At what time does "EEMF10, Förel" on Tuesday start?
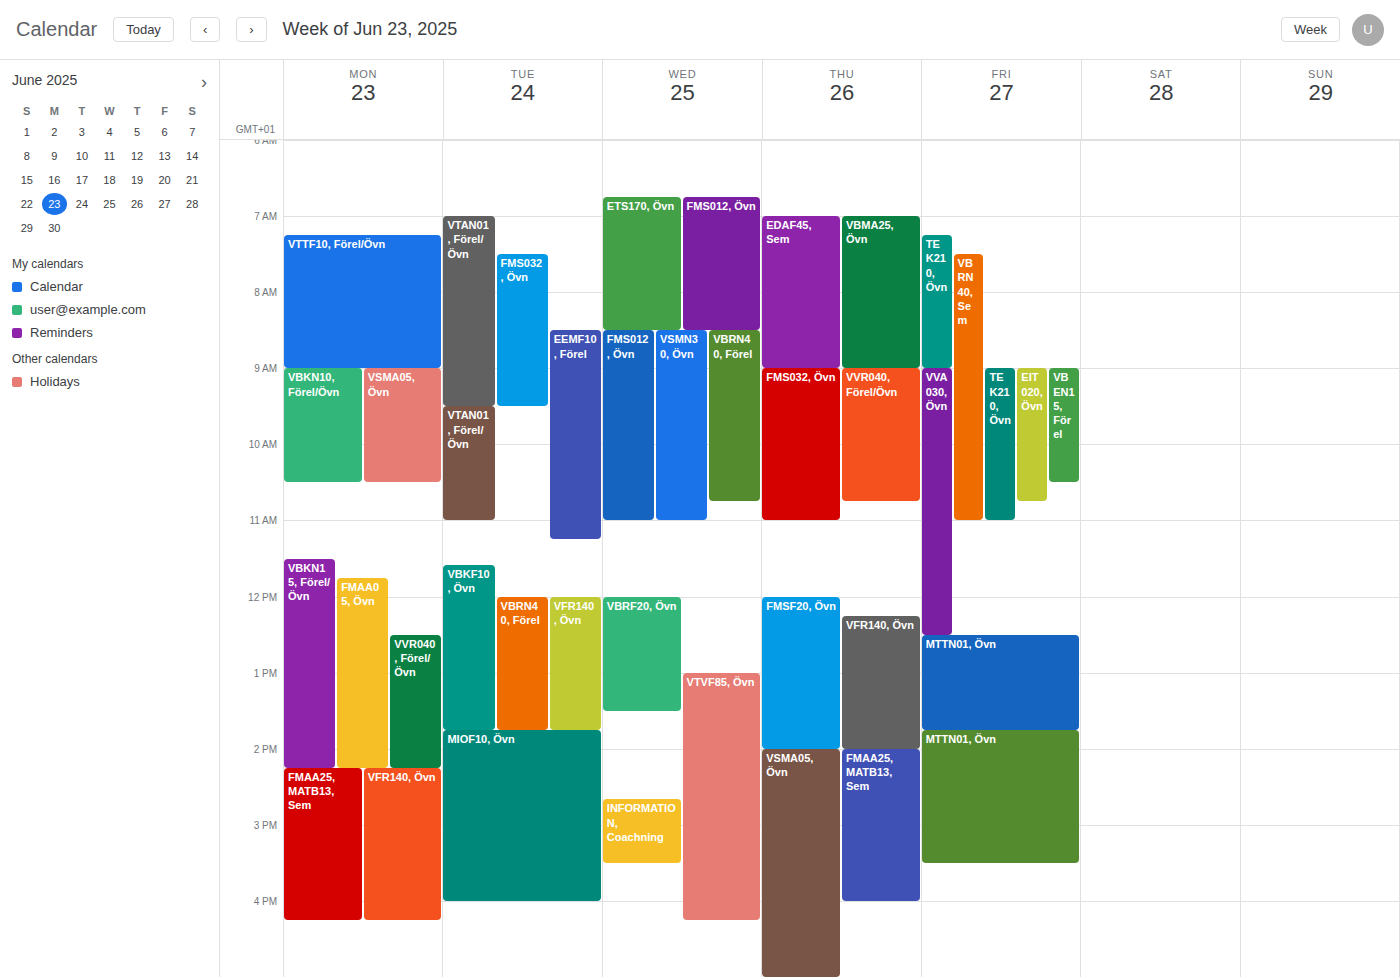
8:30 AM